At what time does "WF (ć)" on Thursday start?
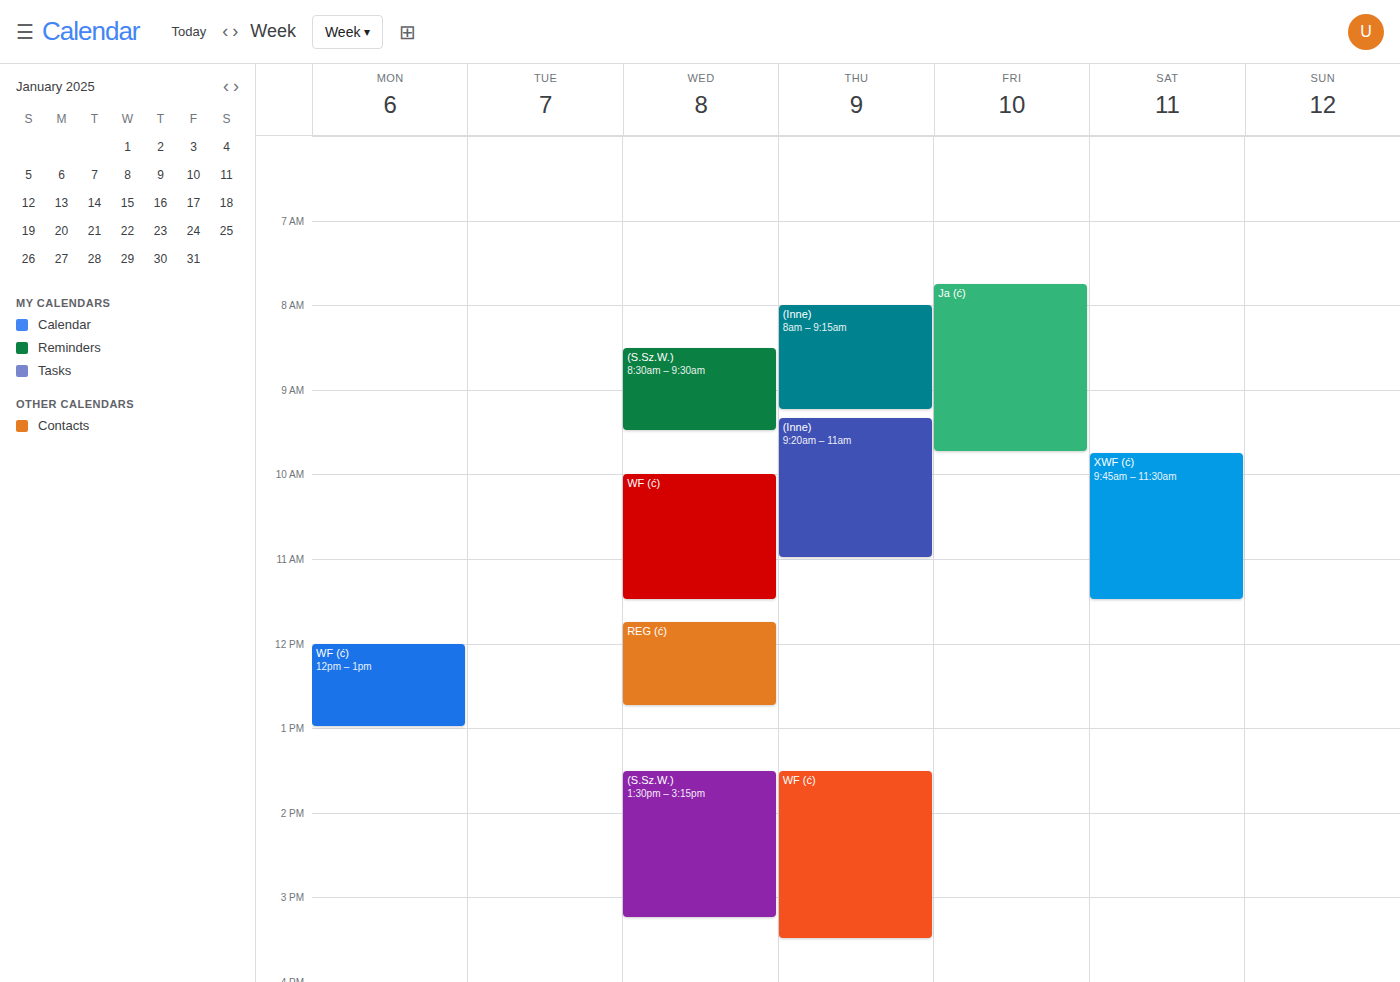
1:30 PM